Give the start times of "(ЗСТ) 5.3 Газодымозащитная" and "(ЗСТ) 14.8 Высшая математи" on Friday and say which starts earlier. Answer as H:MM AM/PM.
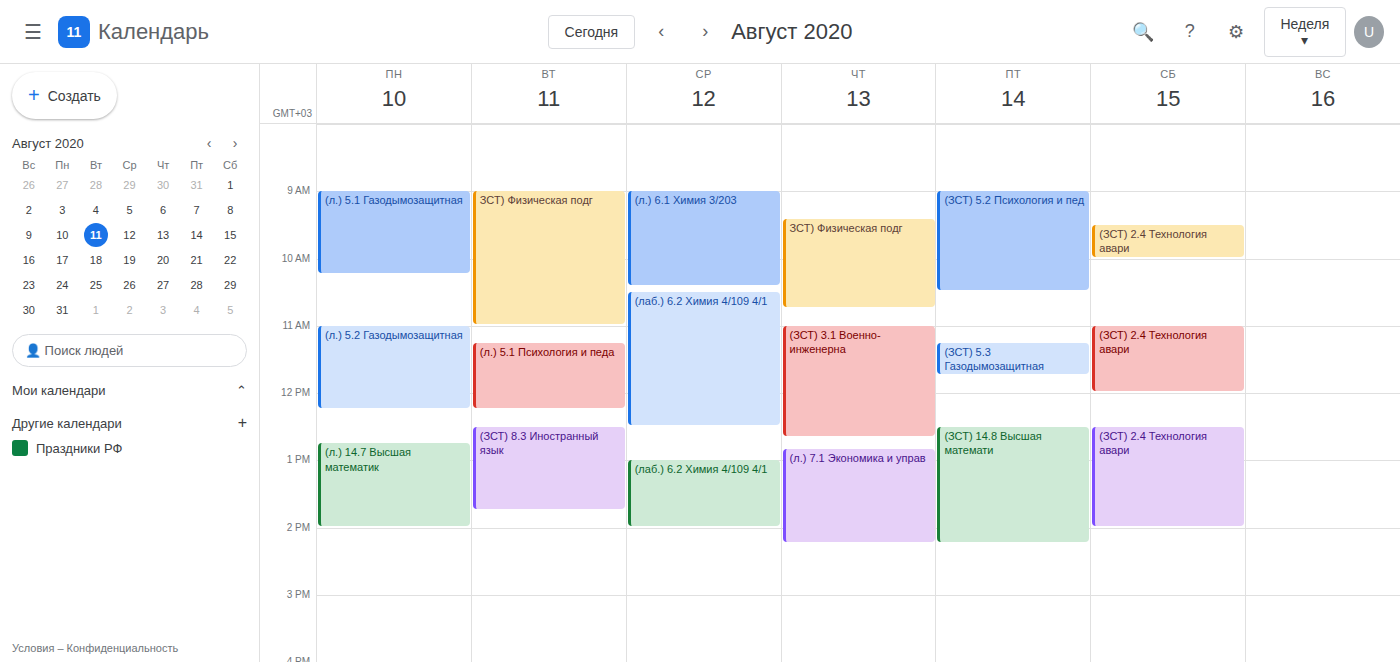
"(ЗСТ) 5.3 Газодымозащитная" 11:15 AM; "(ЗСТ) 14.8 Высшая математи" 12:30 PM.